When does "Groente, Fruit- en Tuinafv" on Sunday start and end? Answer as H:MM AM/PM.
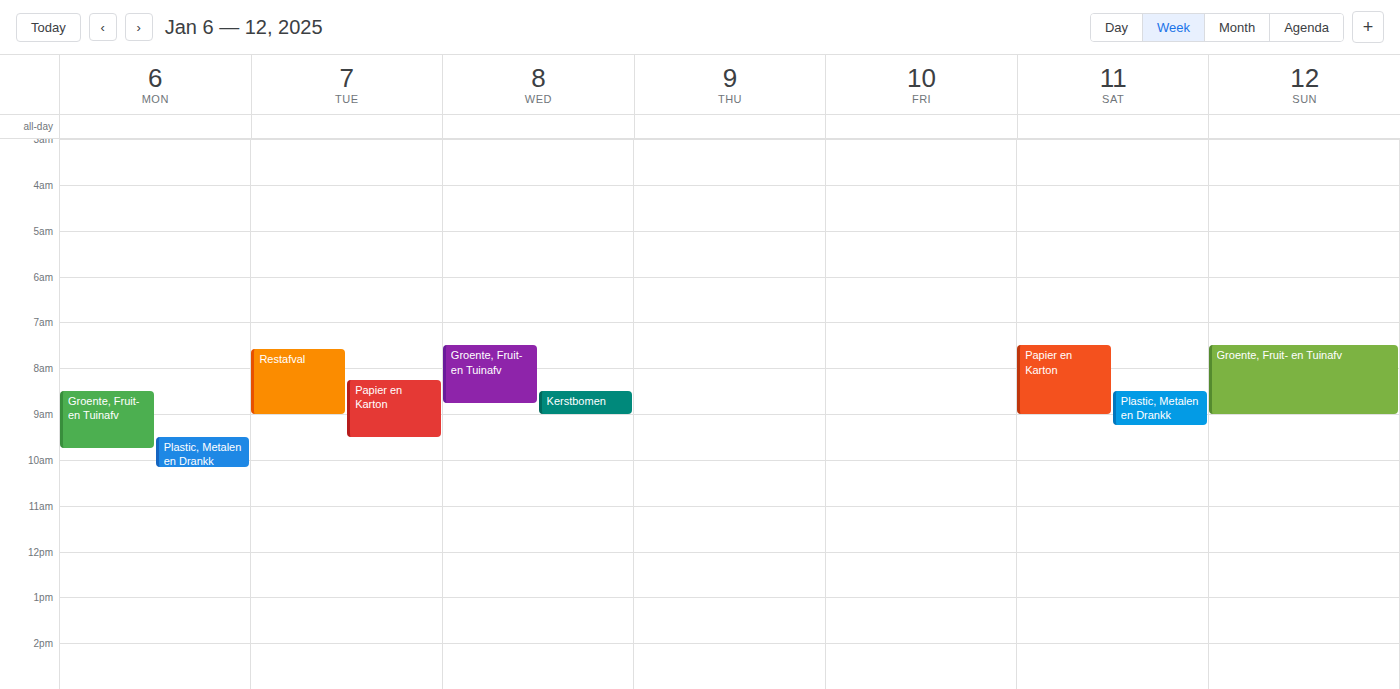
7:30 AM to 9:00 AM